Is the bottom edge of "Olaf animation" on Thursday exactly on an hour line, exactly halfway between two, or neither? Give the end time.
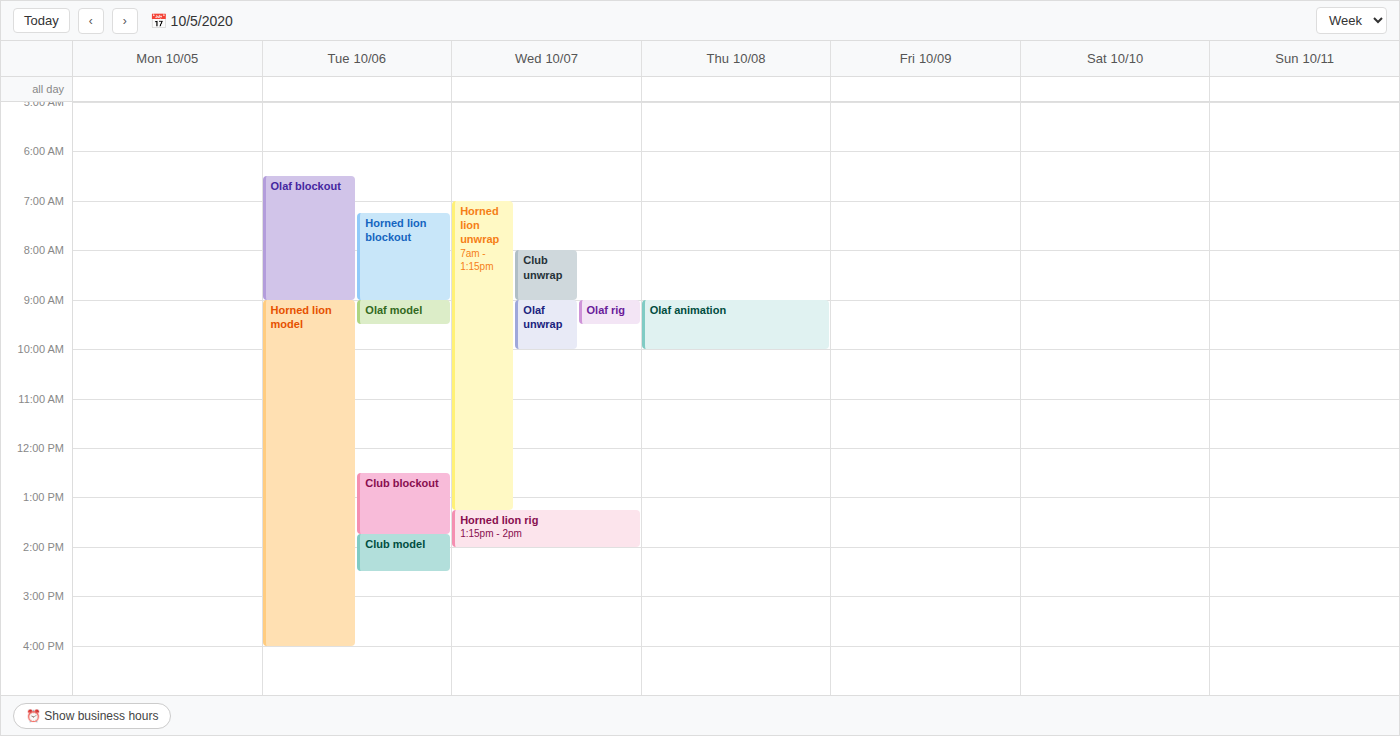
10:00 AM -- exactly on the 10 AM line.